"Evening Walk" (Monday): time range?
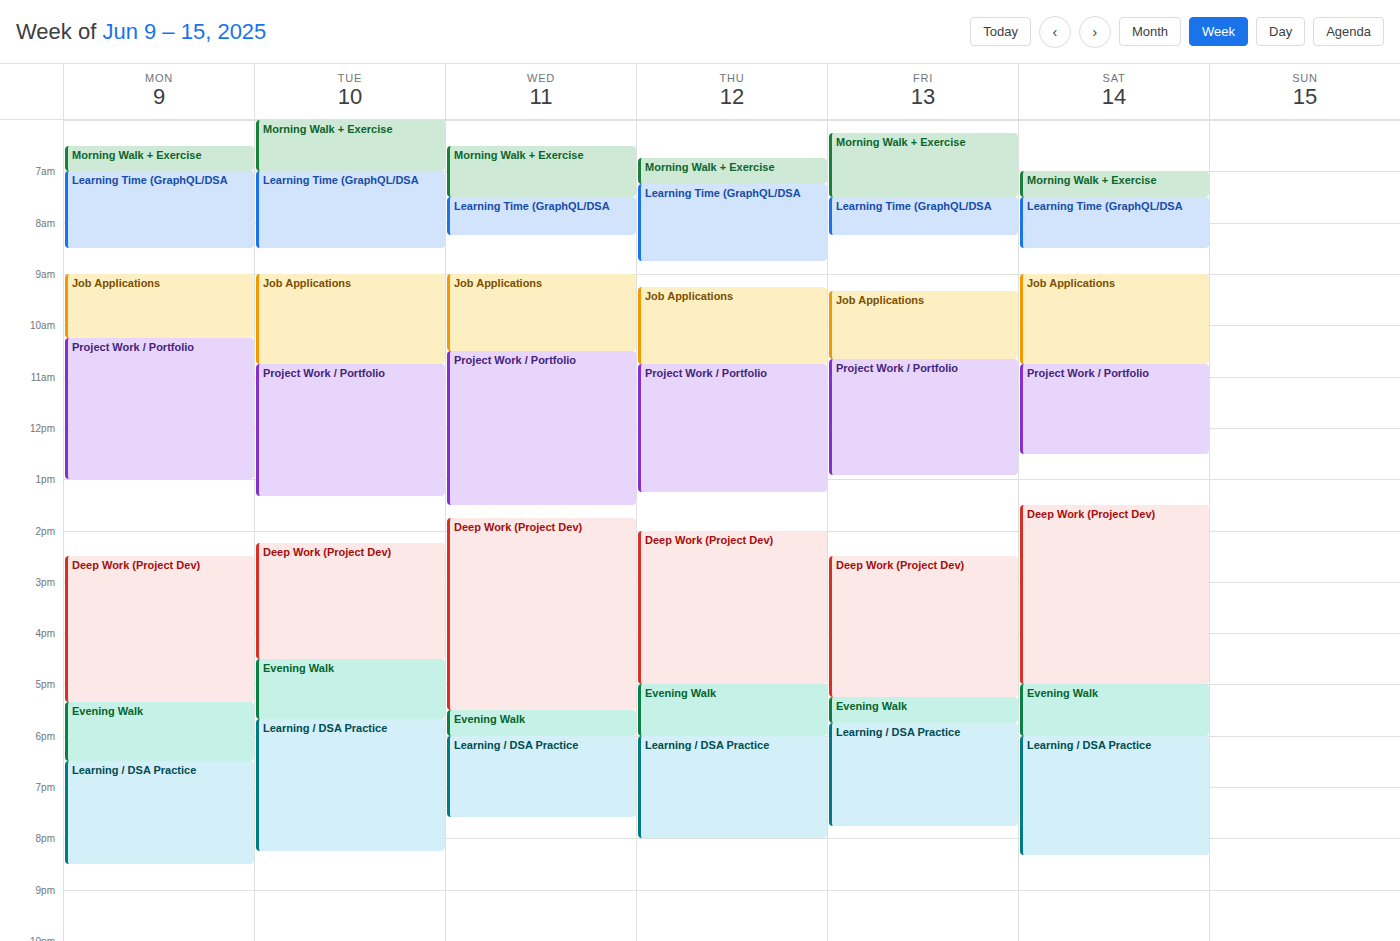
5:20 PM to 6:30 PM